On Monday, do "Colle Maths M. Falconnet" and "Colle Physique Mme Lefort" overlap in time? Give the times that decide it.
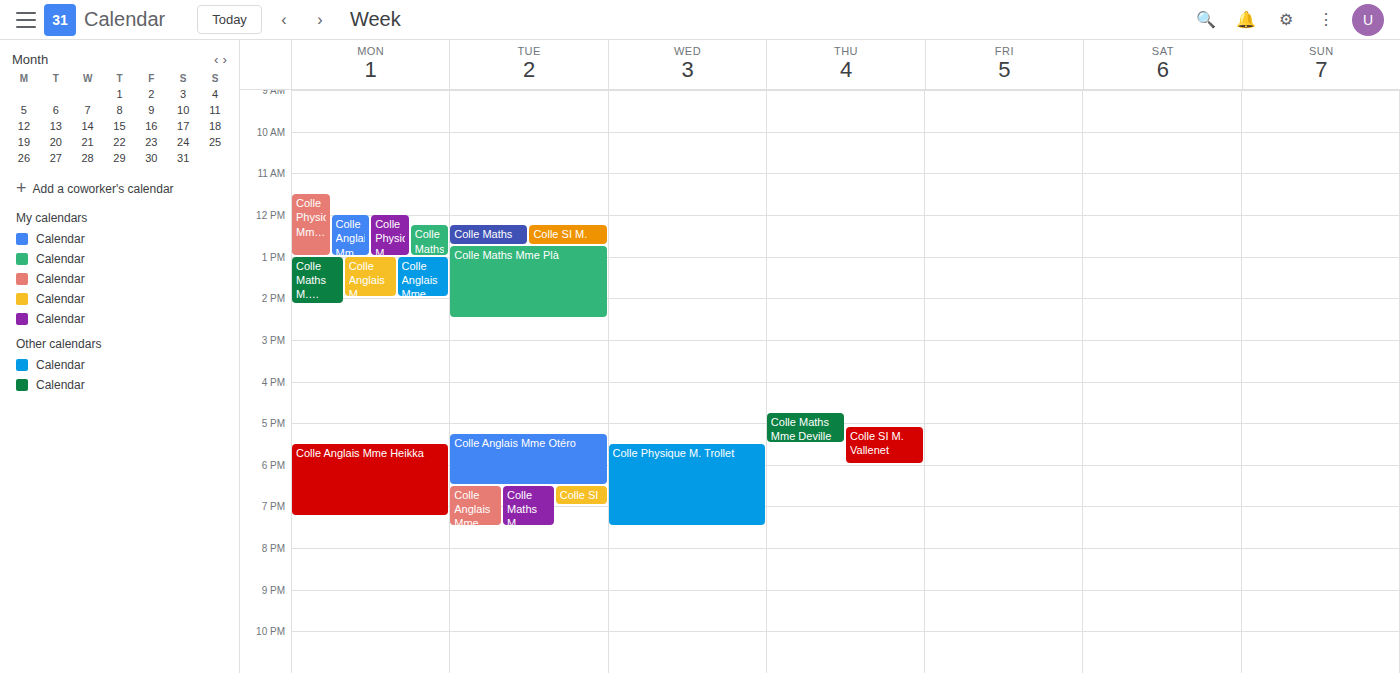
"Colle Physique Mme Lefort" ends at 1:00 PM, exactly when "Colle Maths M. Falconnet" starts -- they touch but do not overlap.